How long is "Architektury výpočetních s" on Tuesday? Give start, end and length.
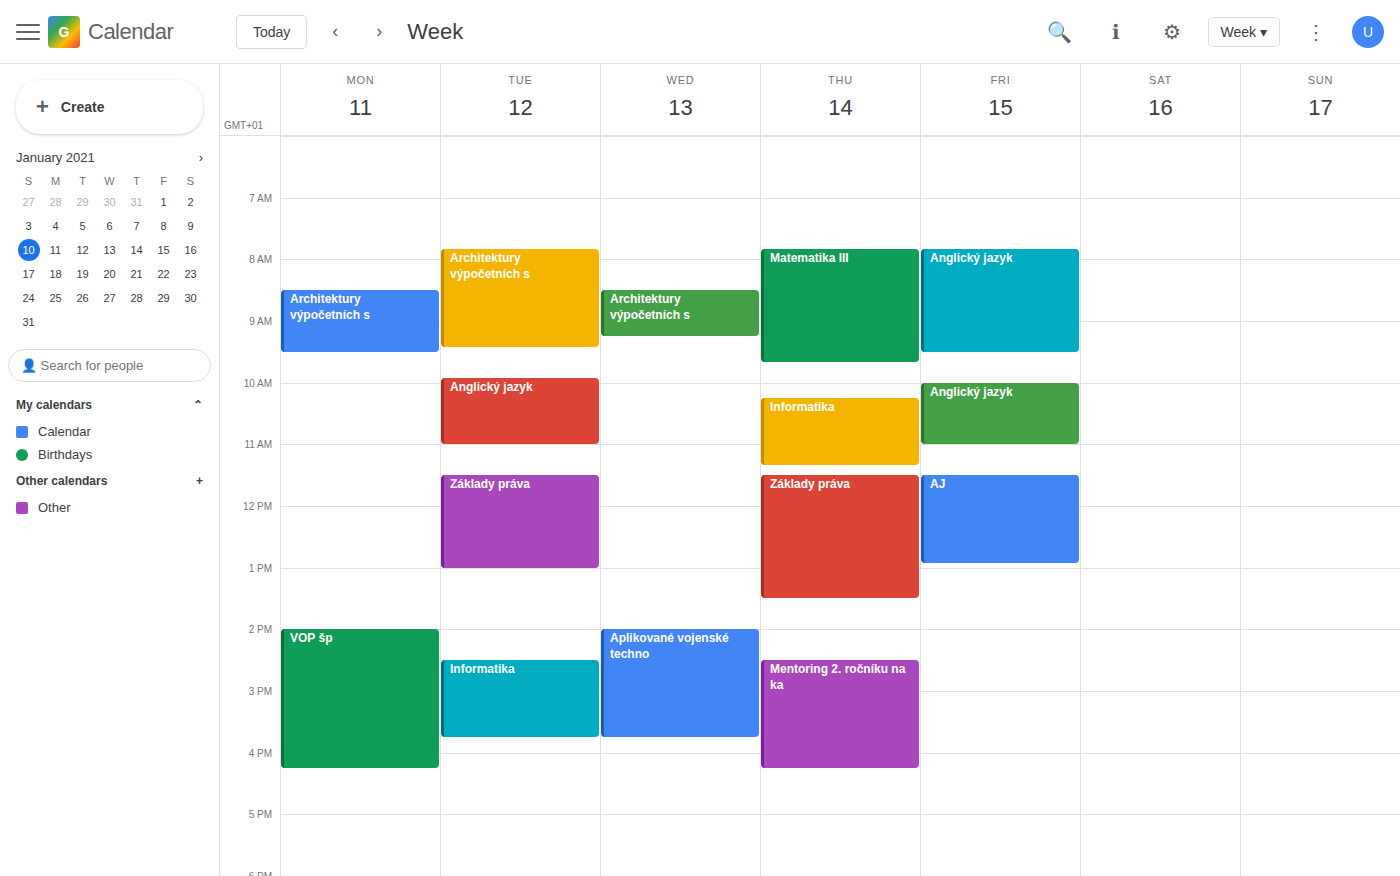
7:50 AM to 9:25 AM, 1 hour 35 minutes